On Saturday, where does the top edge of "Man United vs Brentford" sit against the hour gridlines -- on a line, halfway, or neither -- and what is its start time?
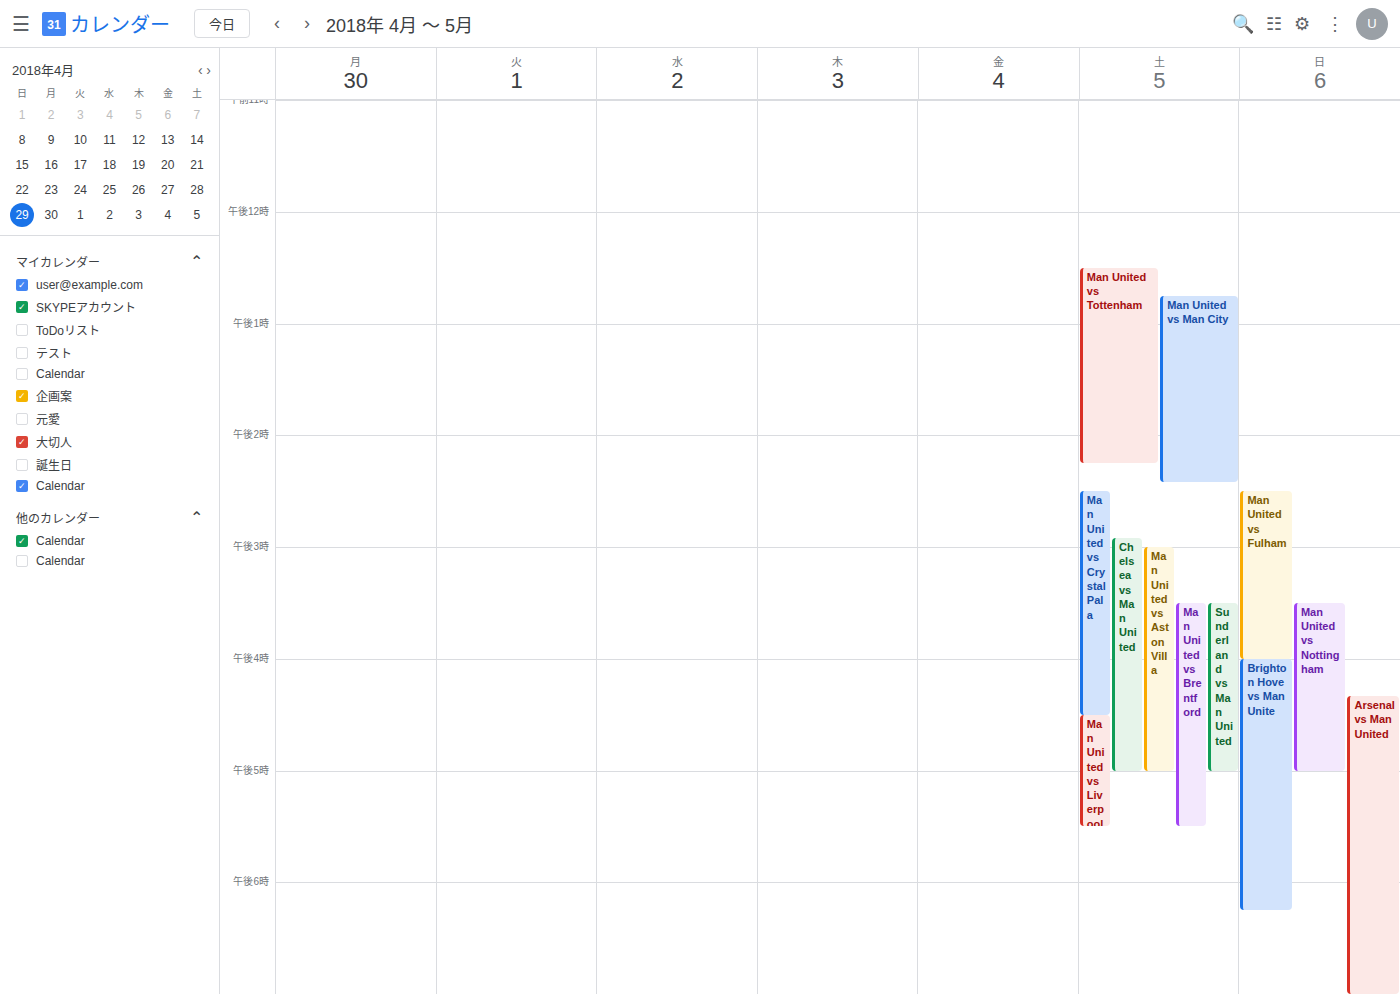
3:30 PM -- halfway between the 3 PM and 4 PM lines.